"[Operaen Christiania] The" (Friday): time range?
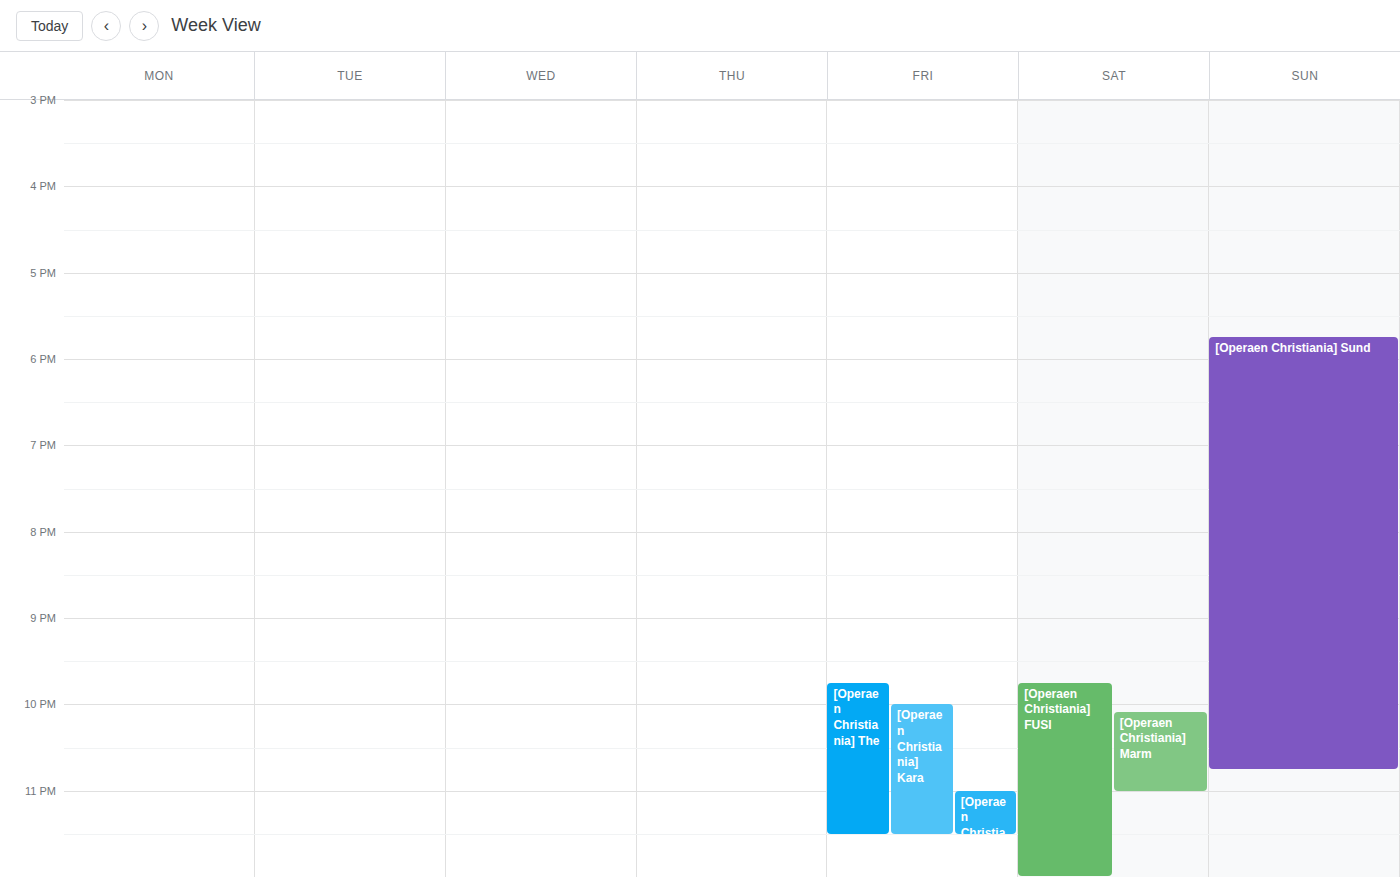
9:45 PM to 11:30 PM